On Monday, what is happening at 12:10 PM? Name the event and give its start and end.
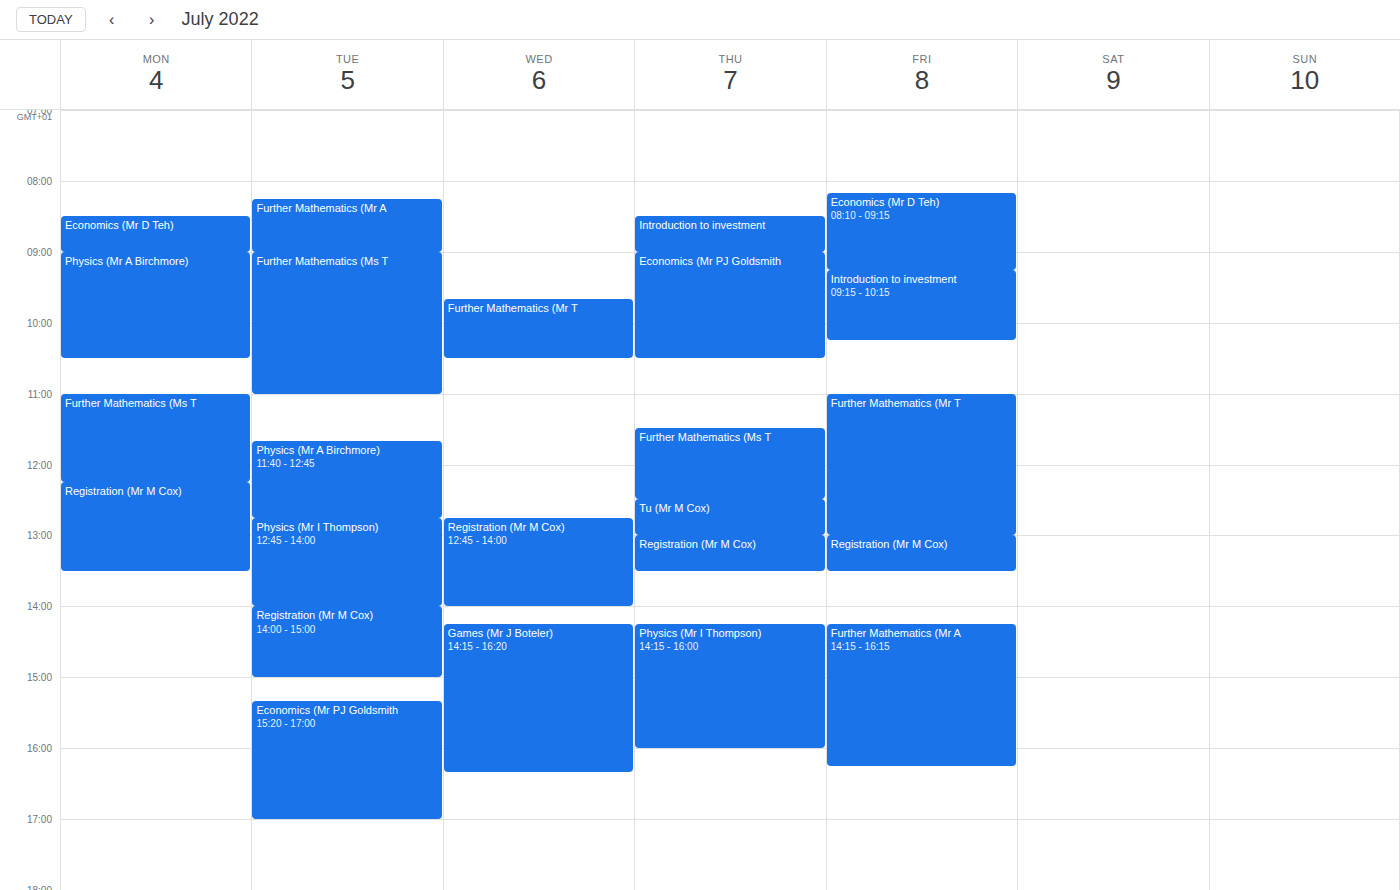
"Further Mathematics (Ms T", 11:00 AM to 12:15 PM